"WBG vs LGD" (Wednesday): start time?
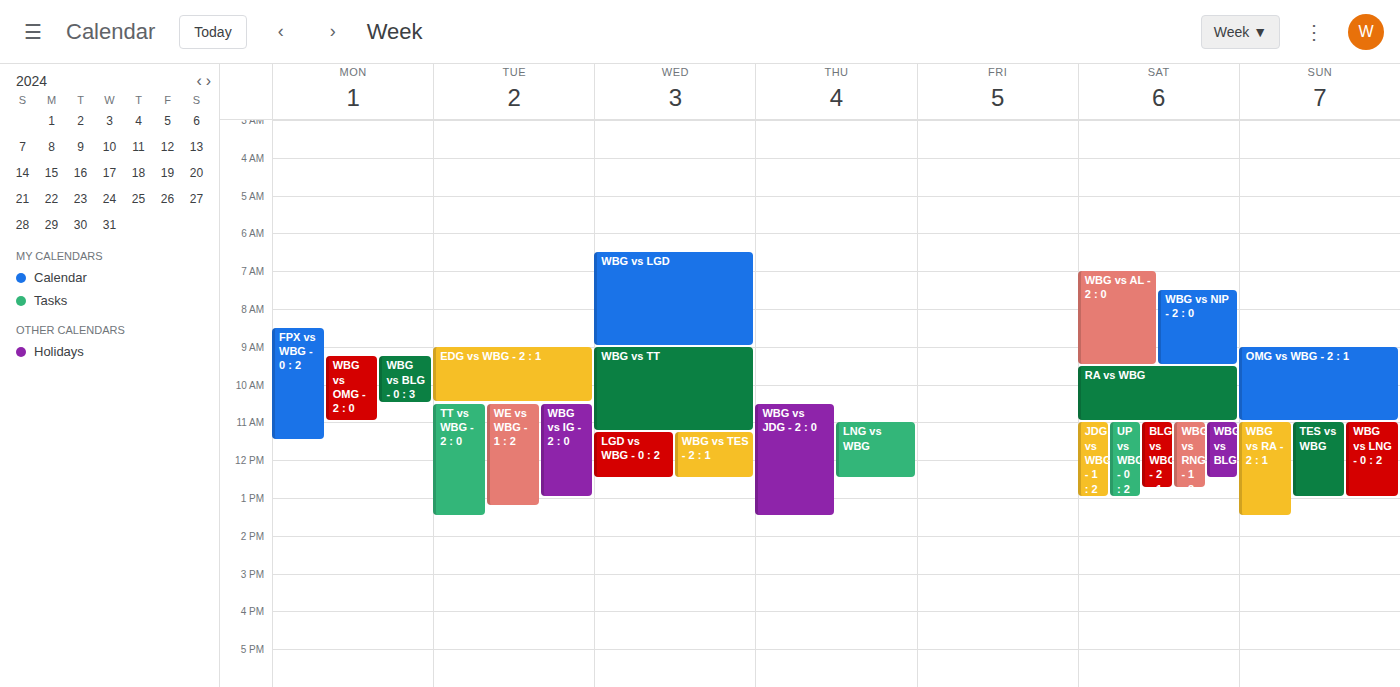
6:30 AM